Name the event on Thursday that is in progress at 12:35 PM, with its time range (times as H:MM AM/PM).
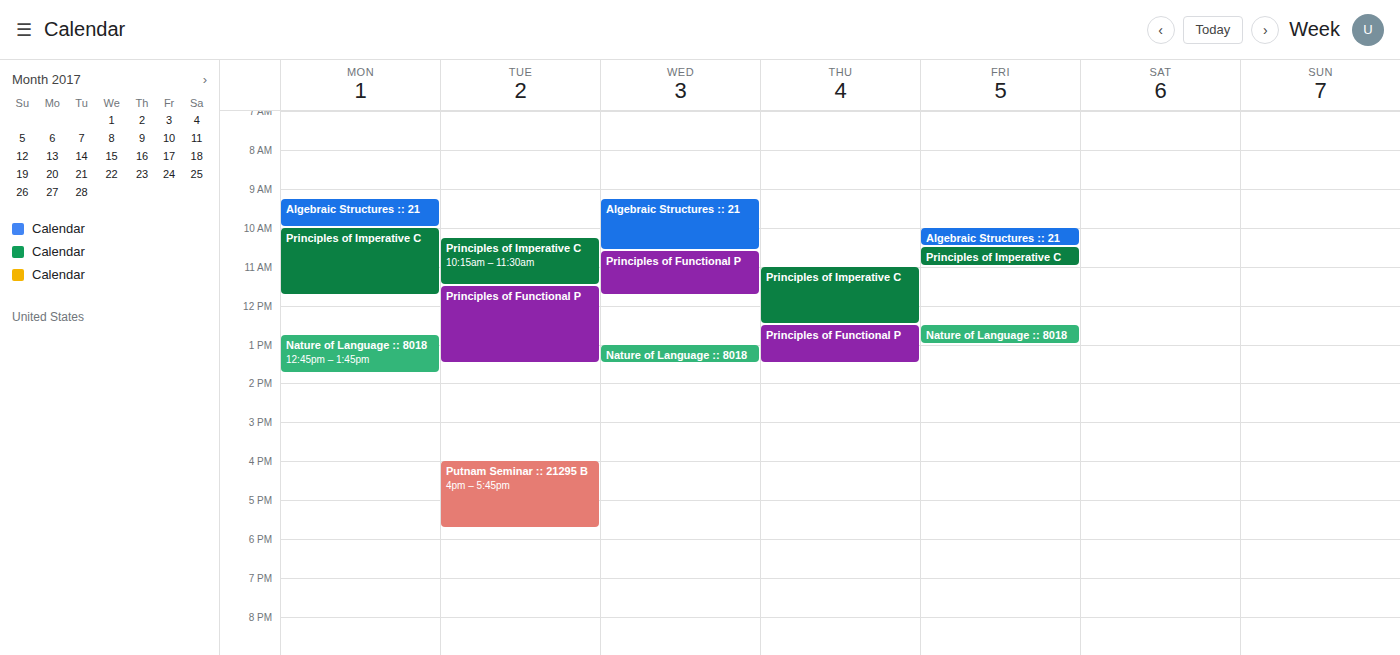
"Principles of Functional P", 12:30 PM to 1:30 PM